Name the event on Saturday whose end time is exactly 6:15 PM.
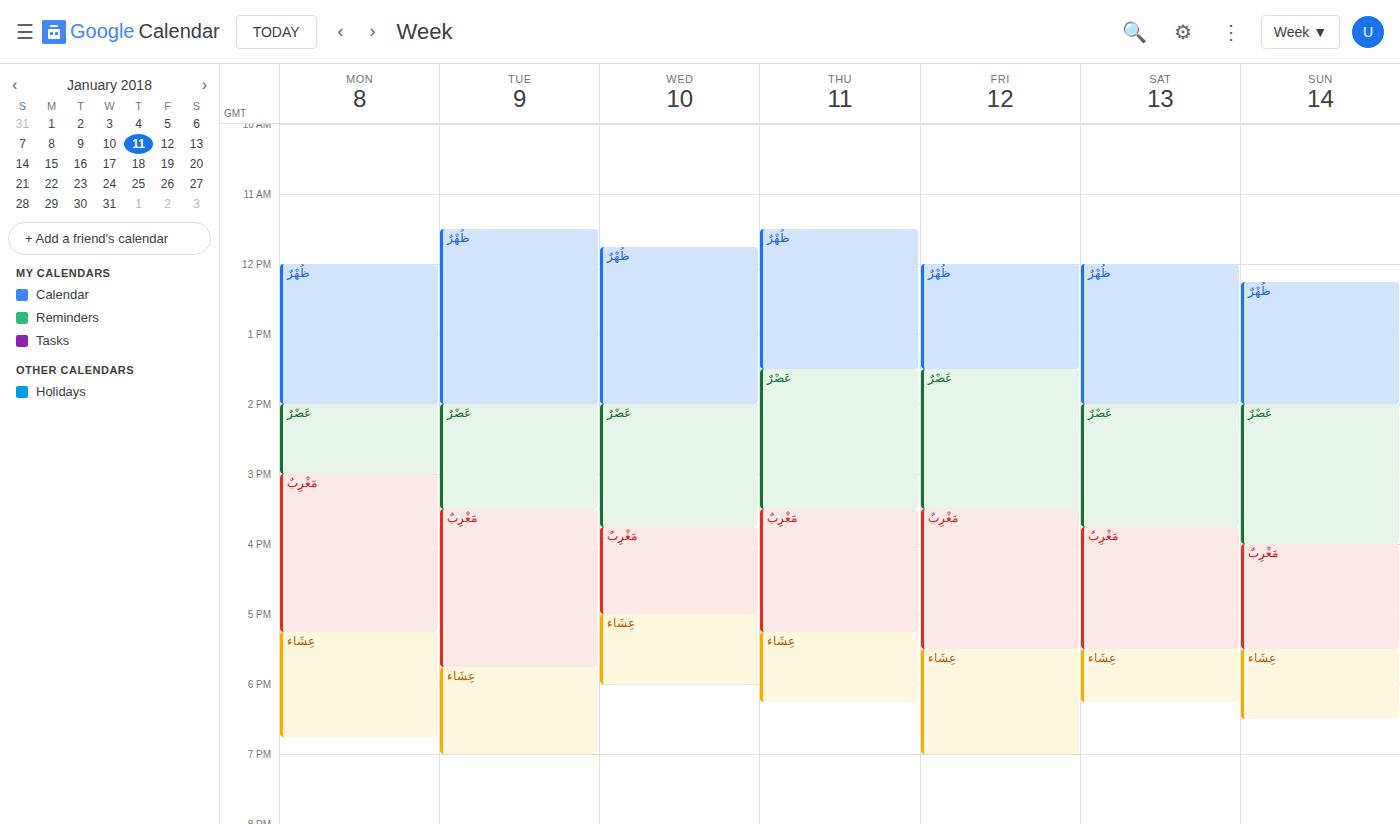
"عِشَاء"